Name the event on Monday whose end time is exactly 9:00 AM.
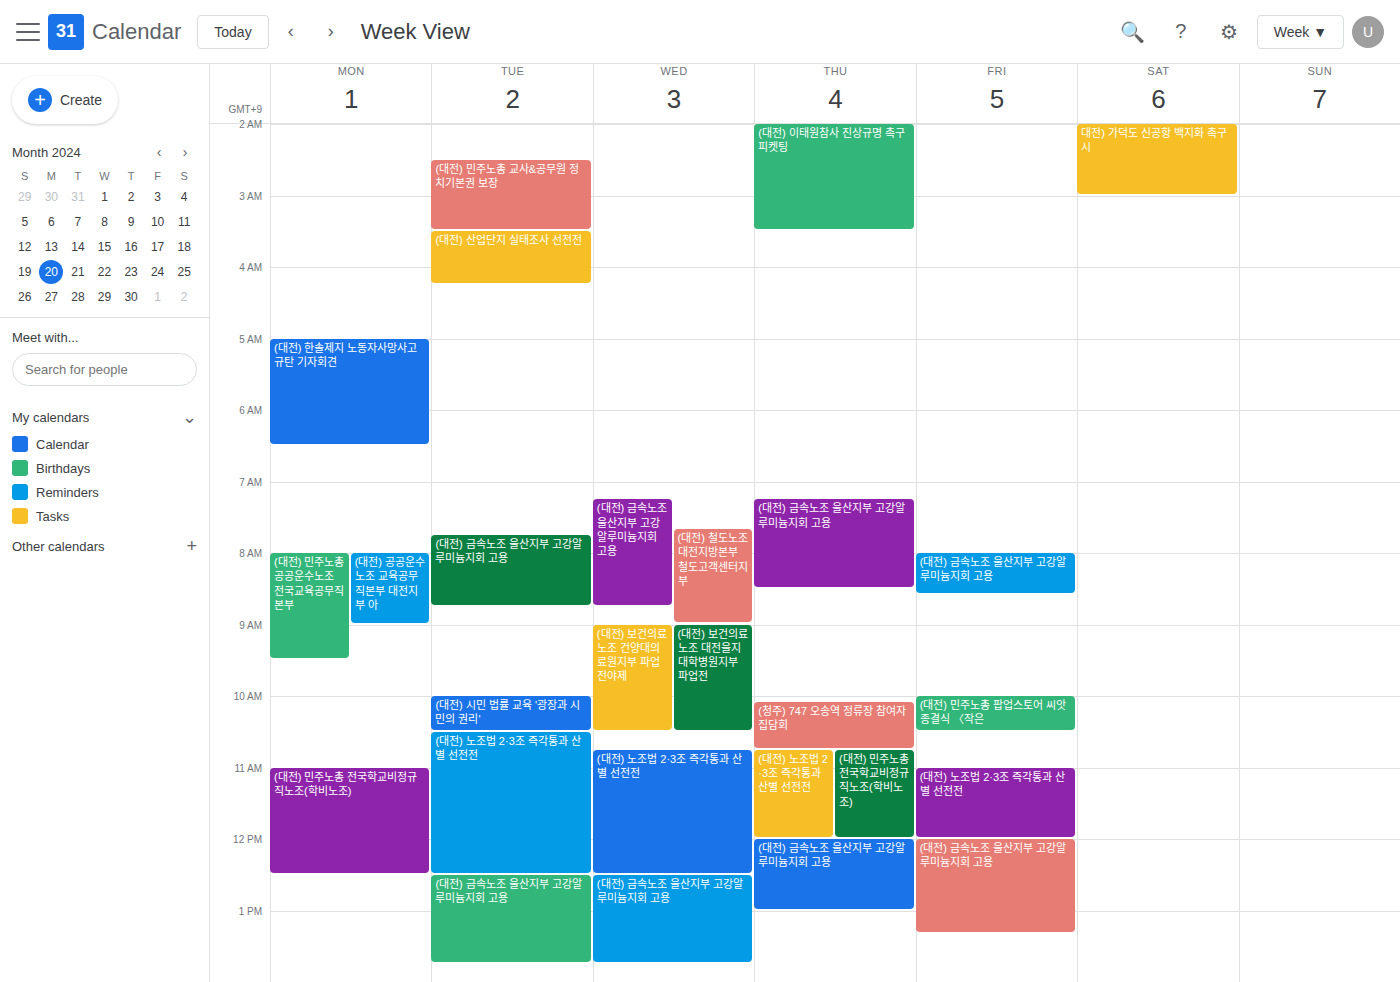
"(대전) 공공운수노조 교육공무직본부 대전지부 아"